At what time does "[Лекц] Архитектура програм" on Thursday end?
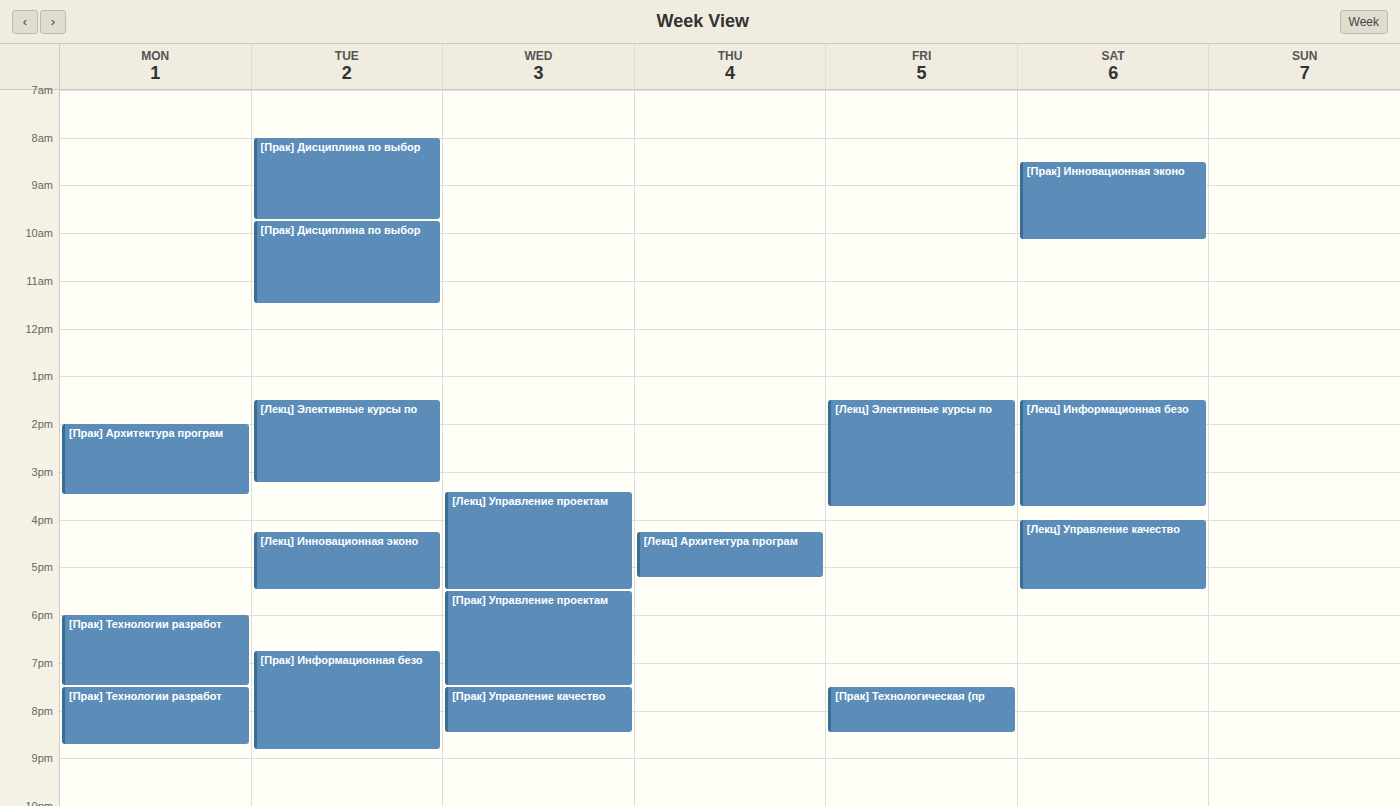
5:15 PM